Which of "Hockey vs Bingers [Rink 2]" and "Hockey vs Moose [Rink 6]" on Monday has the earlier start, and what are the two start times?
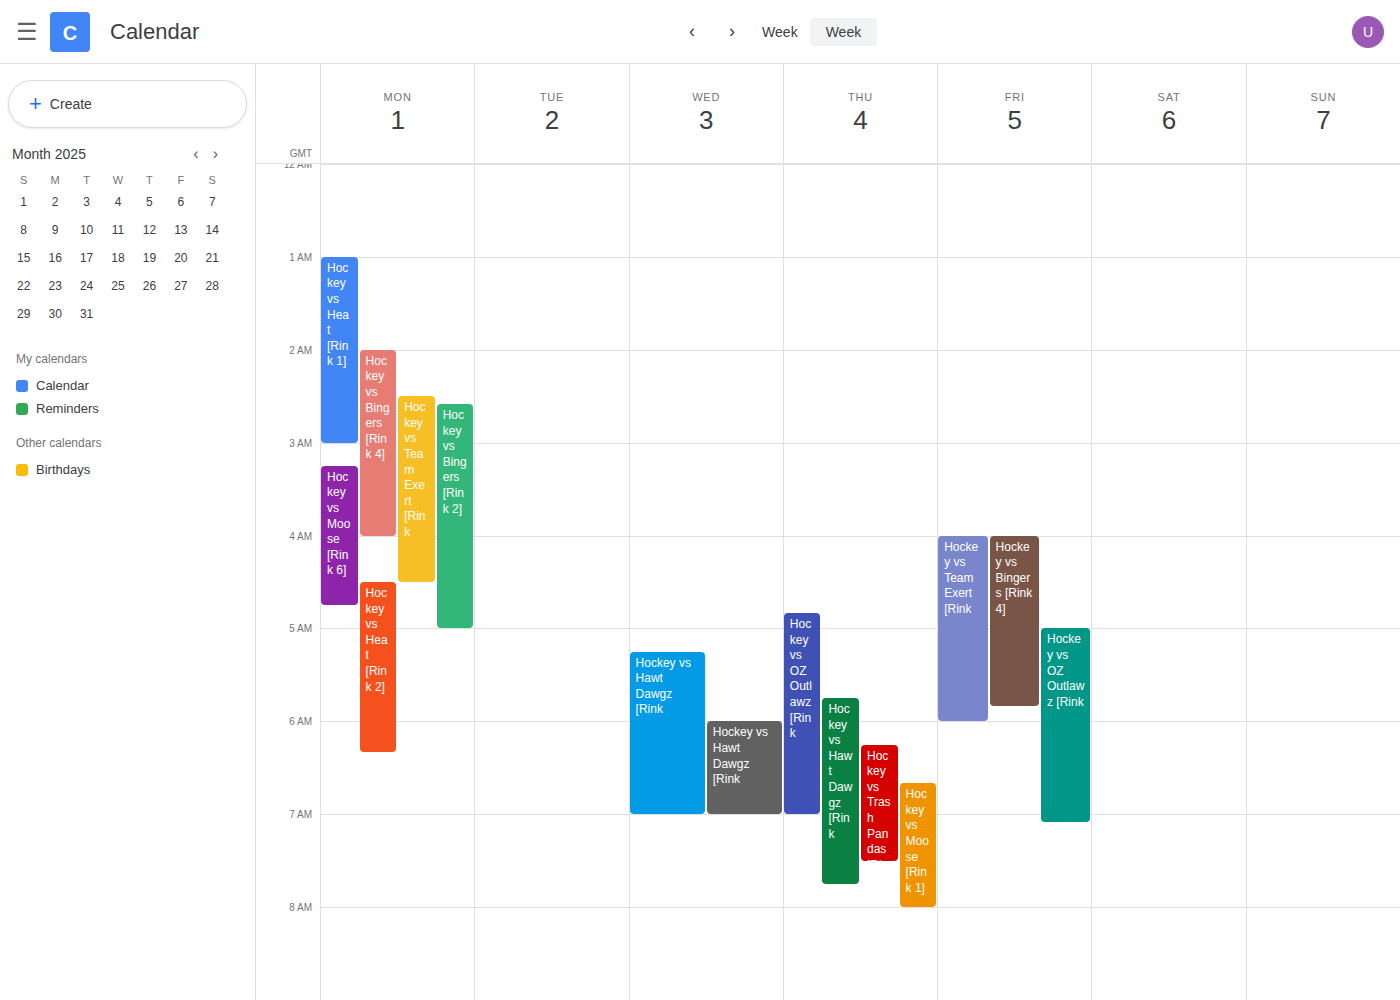
"Hockey vs Bingers [Rink 2]" 2:35 AM; "Hockey vs Moose [Rink 6]" 3:15 AM.